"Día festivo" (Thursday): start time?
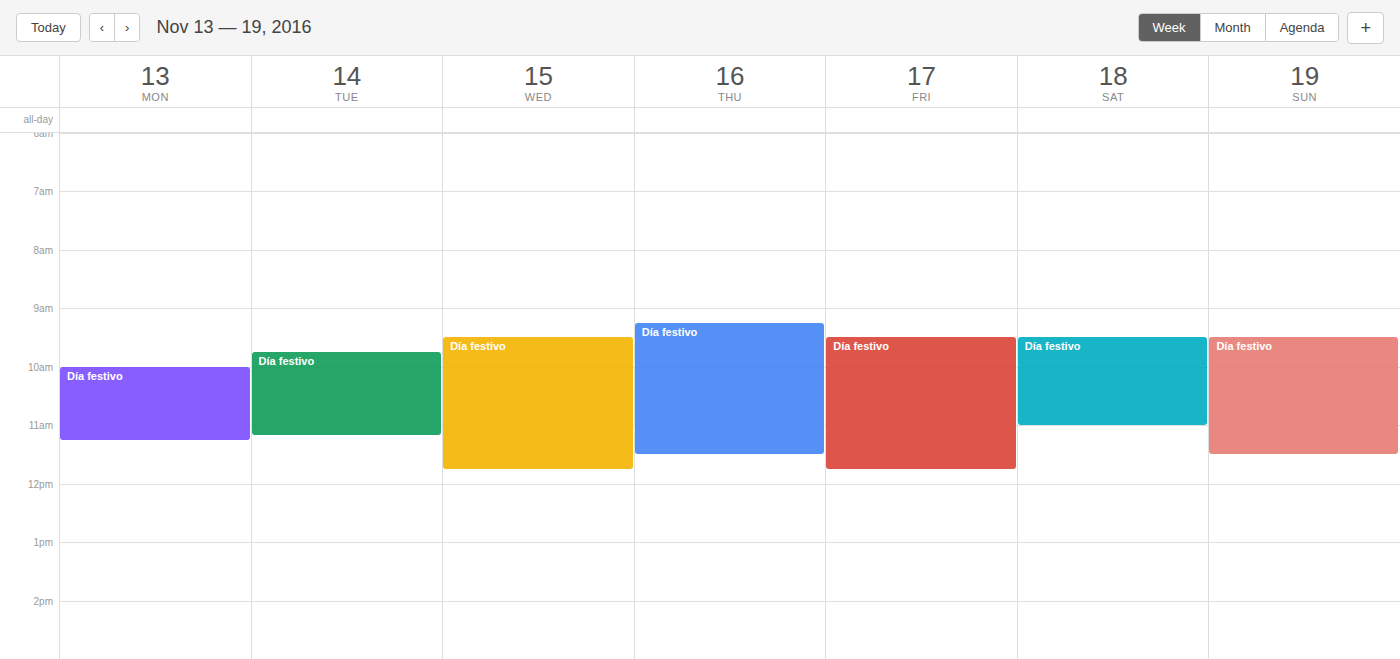
9:15 AM